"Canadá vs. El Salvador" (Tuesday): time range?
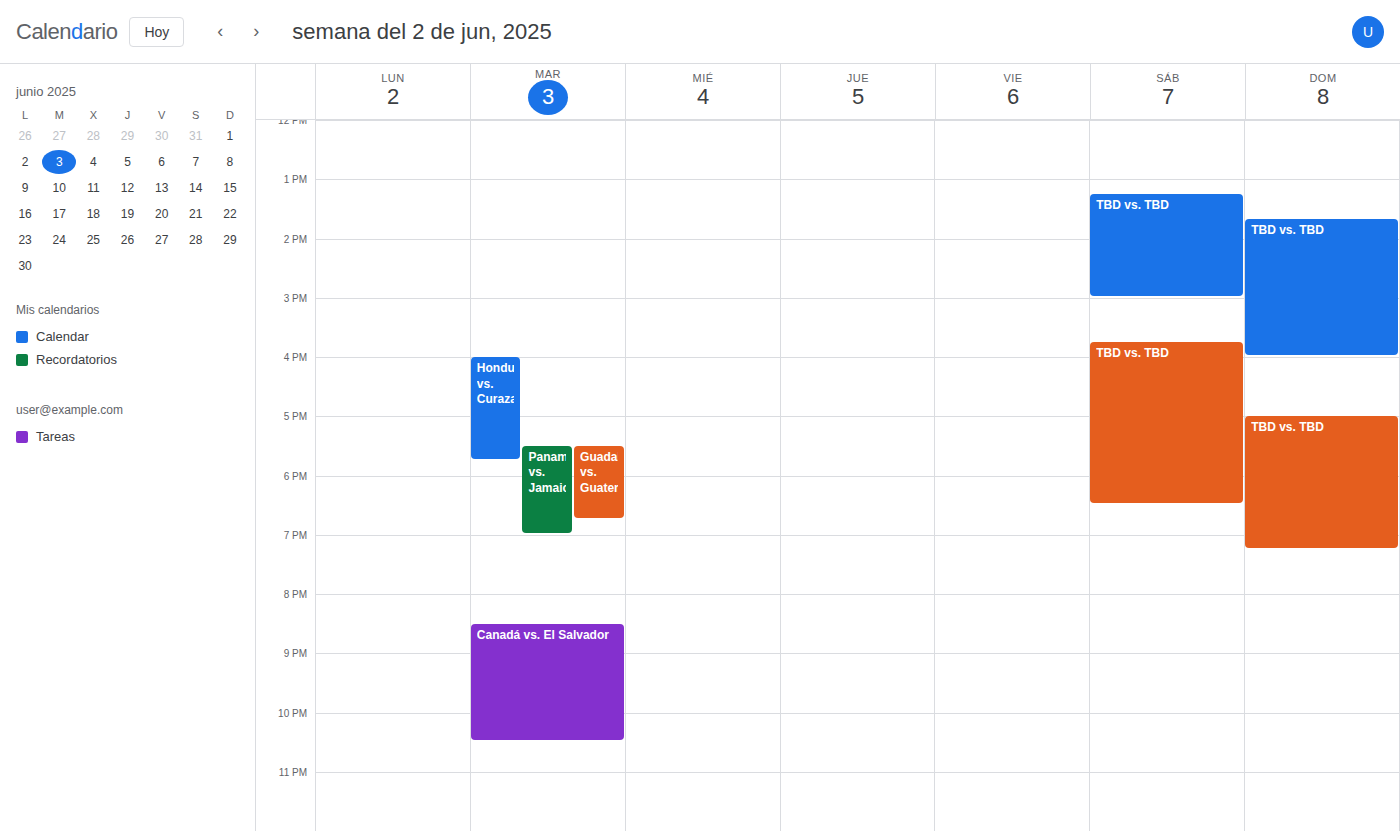
8:30 PM to 10:30 PM